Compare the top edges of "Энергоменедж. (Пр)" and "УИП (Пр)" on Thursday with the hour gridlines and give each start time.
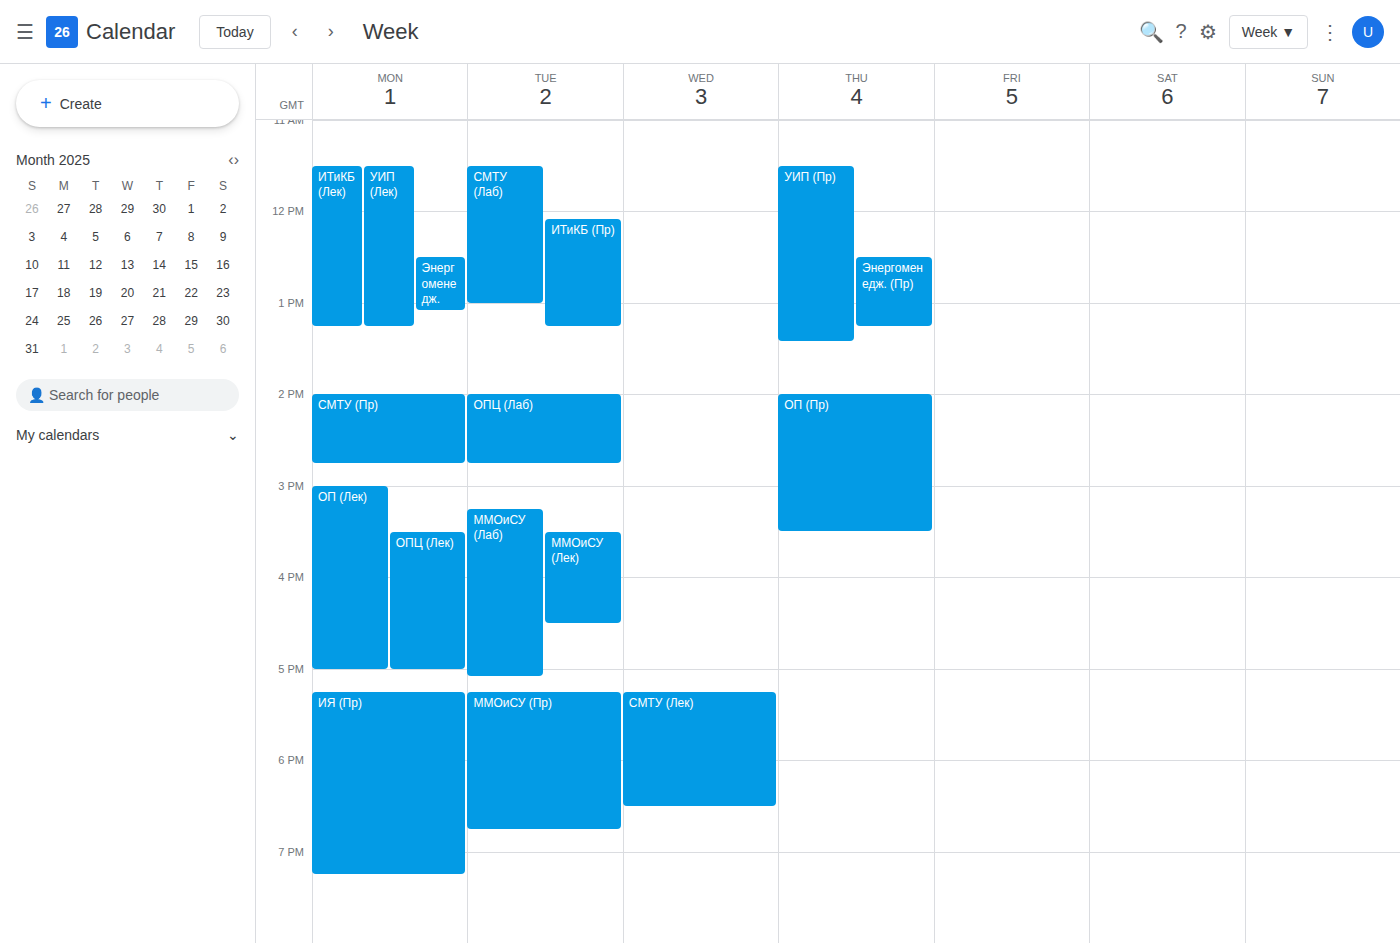
"Энергоменедж. (Пр)": 12:30, halfway between the 12:00 and 13:00 lines. "УИП (Пр)": 11:30, halfway between the 11:00 and 12:00 lines.